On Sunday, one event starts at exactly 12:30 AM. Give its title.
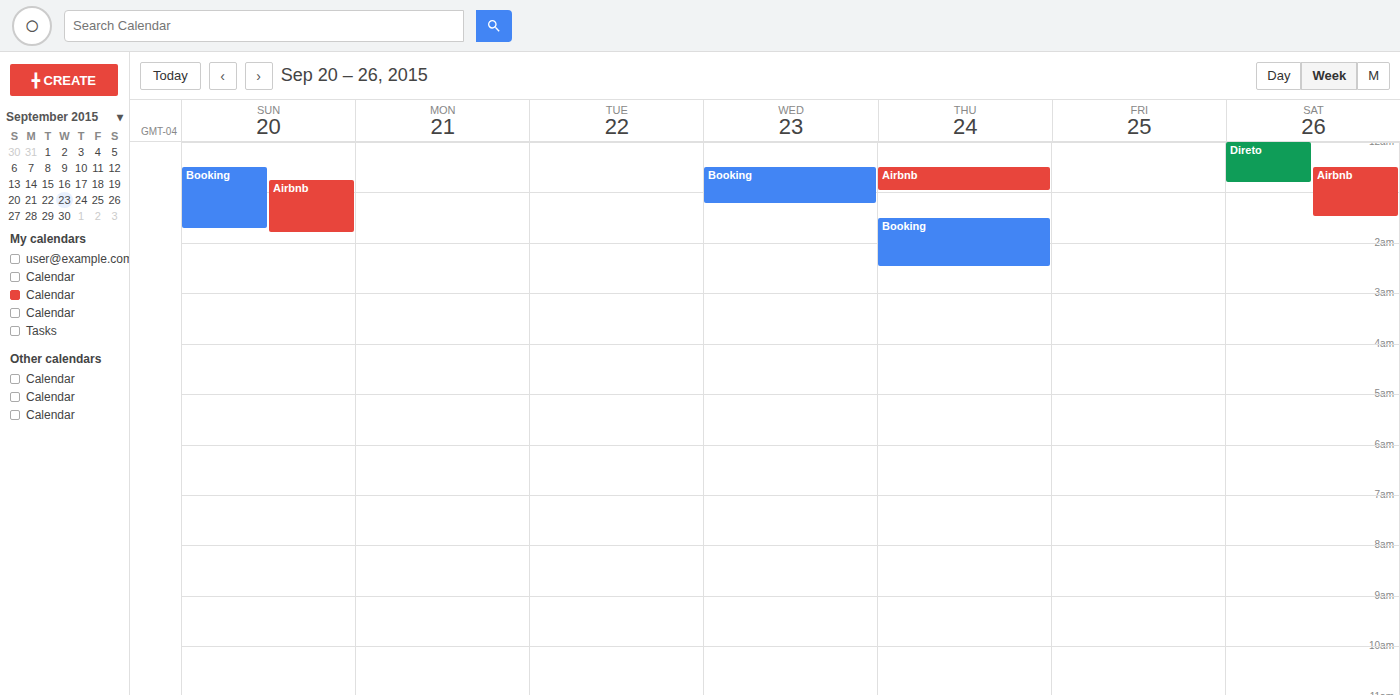
"Booking"